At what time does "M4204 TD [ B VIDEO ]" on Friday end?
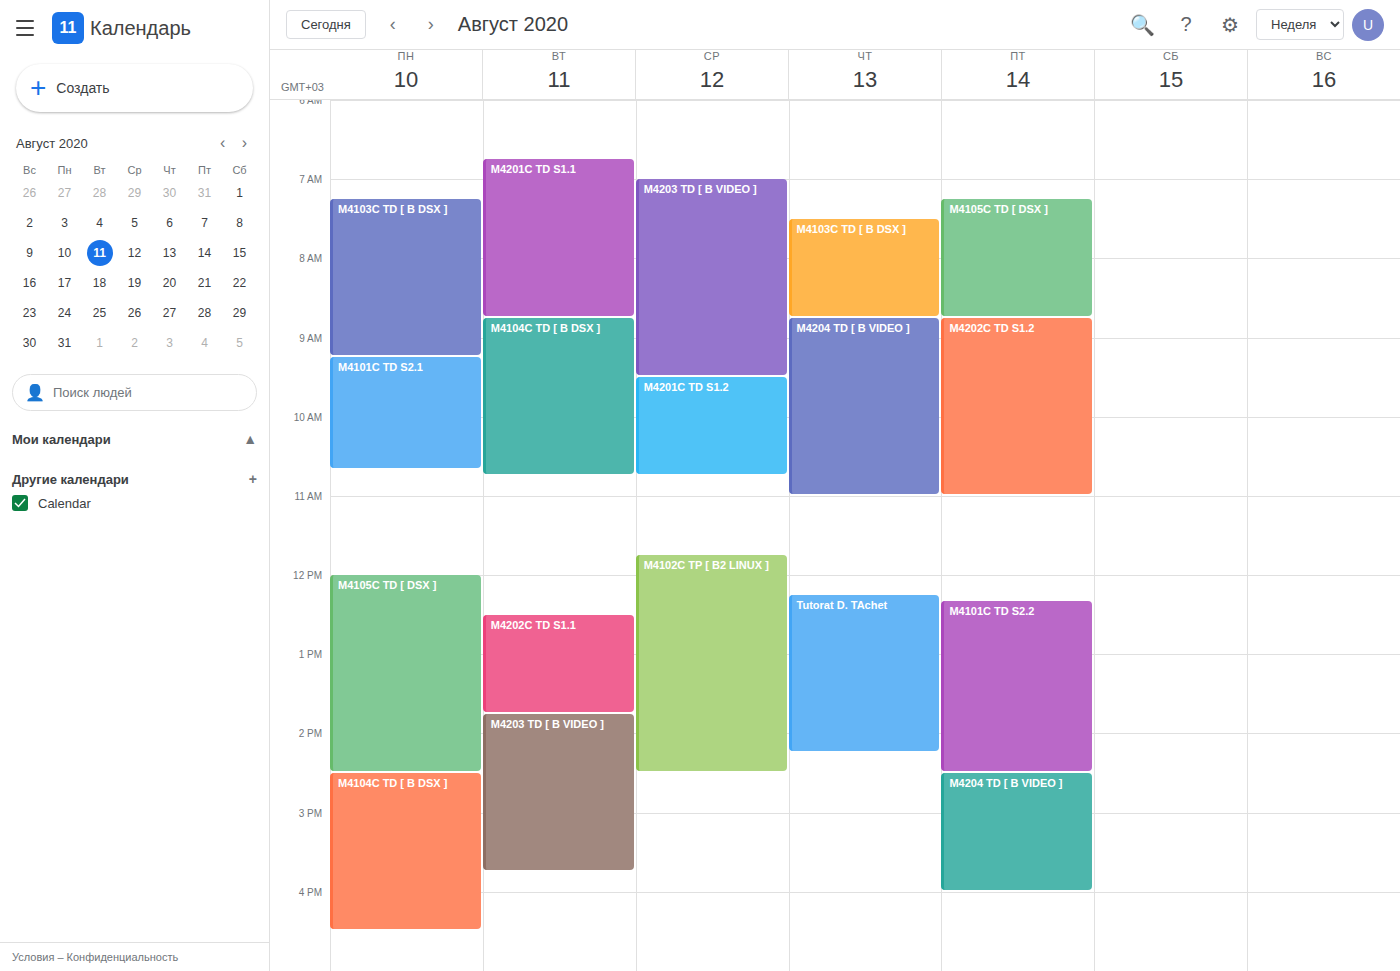
4:00 PM